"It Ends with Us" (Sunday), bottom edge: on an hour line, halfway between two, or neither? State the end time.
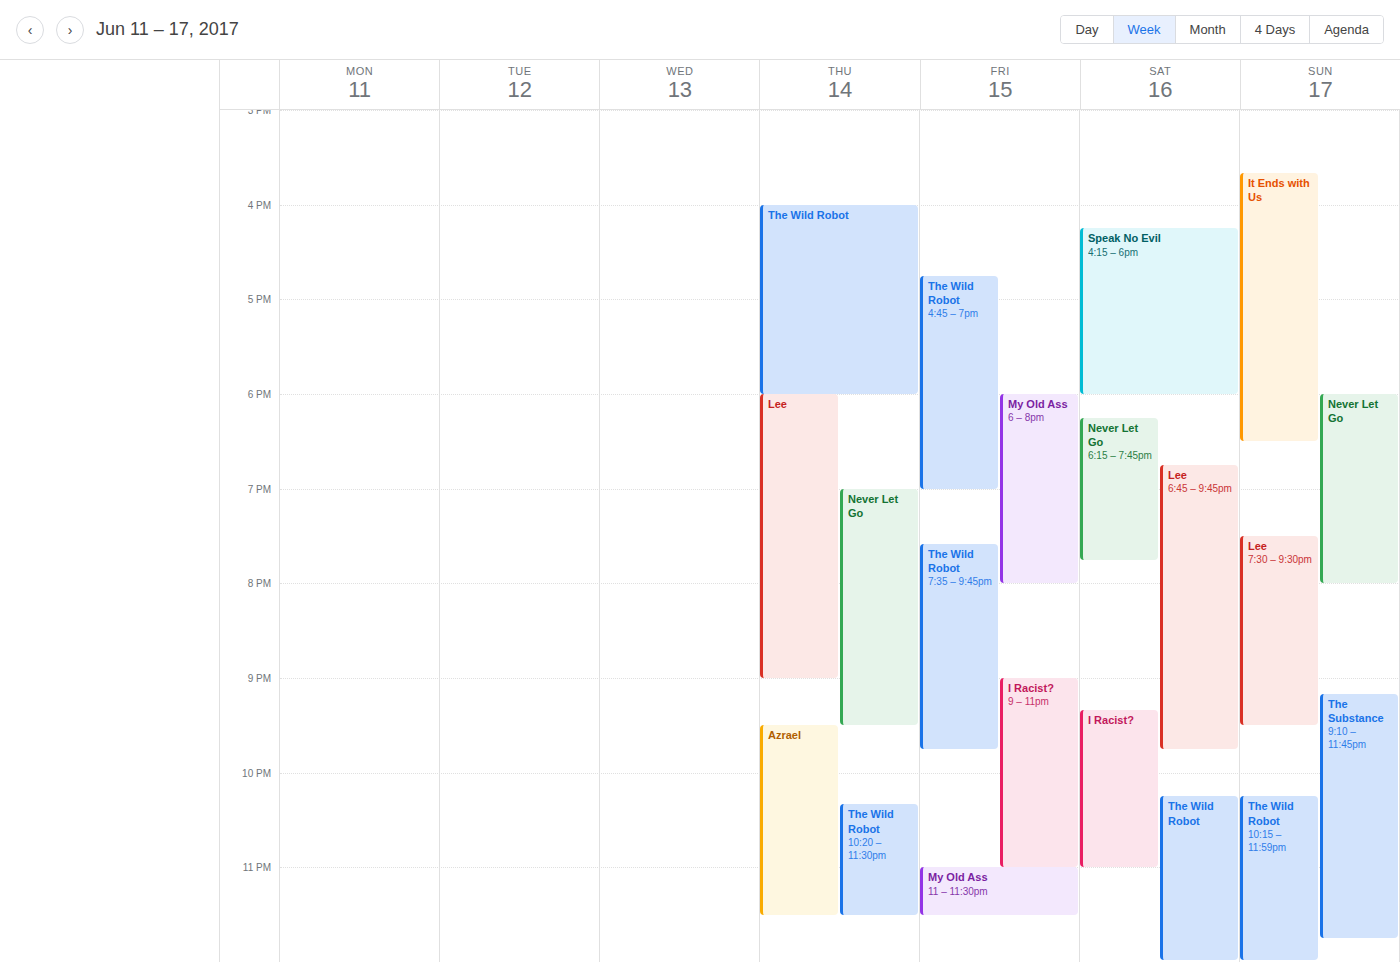
6:30 PM -- halfway between the 6 PM and 7 PM lines.